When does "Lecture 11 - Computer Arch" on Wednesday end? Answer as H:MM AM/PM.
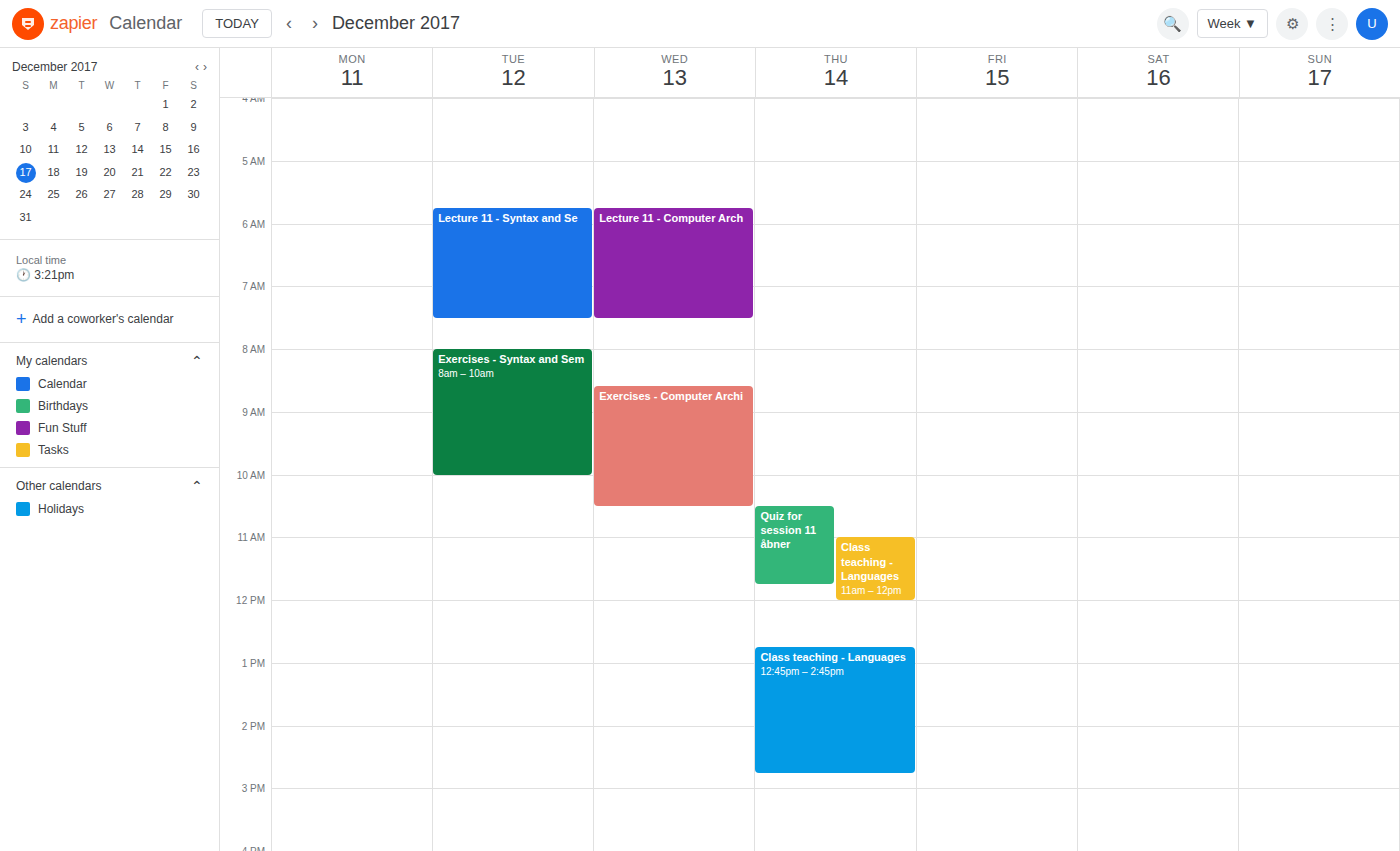
7:30 AM